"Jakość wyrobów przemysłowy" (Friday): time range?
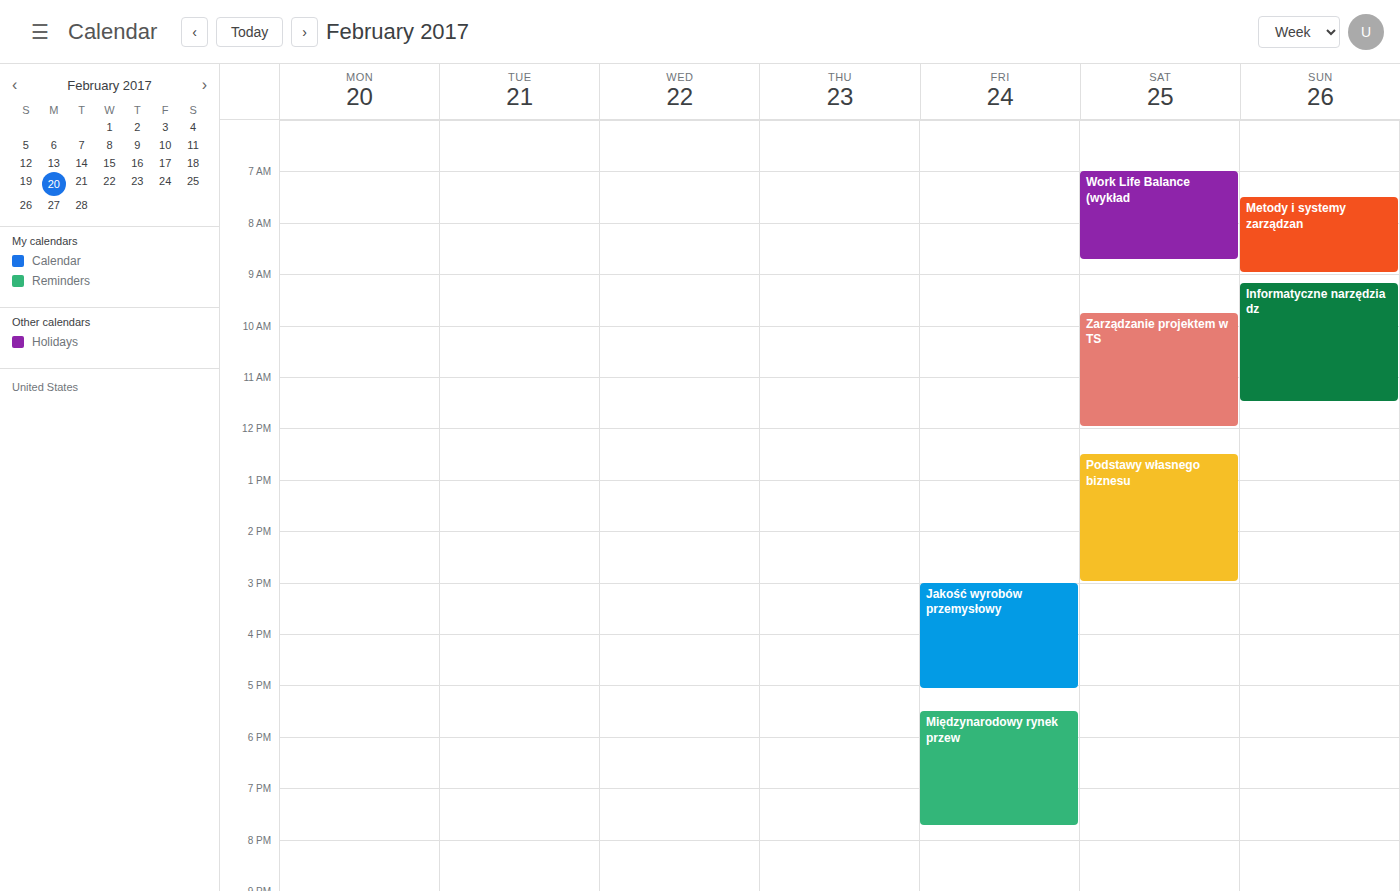
3:00 PM to 5:05 PM